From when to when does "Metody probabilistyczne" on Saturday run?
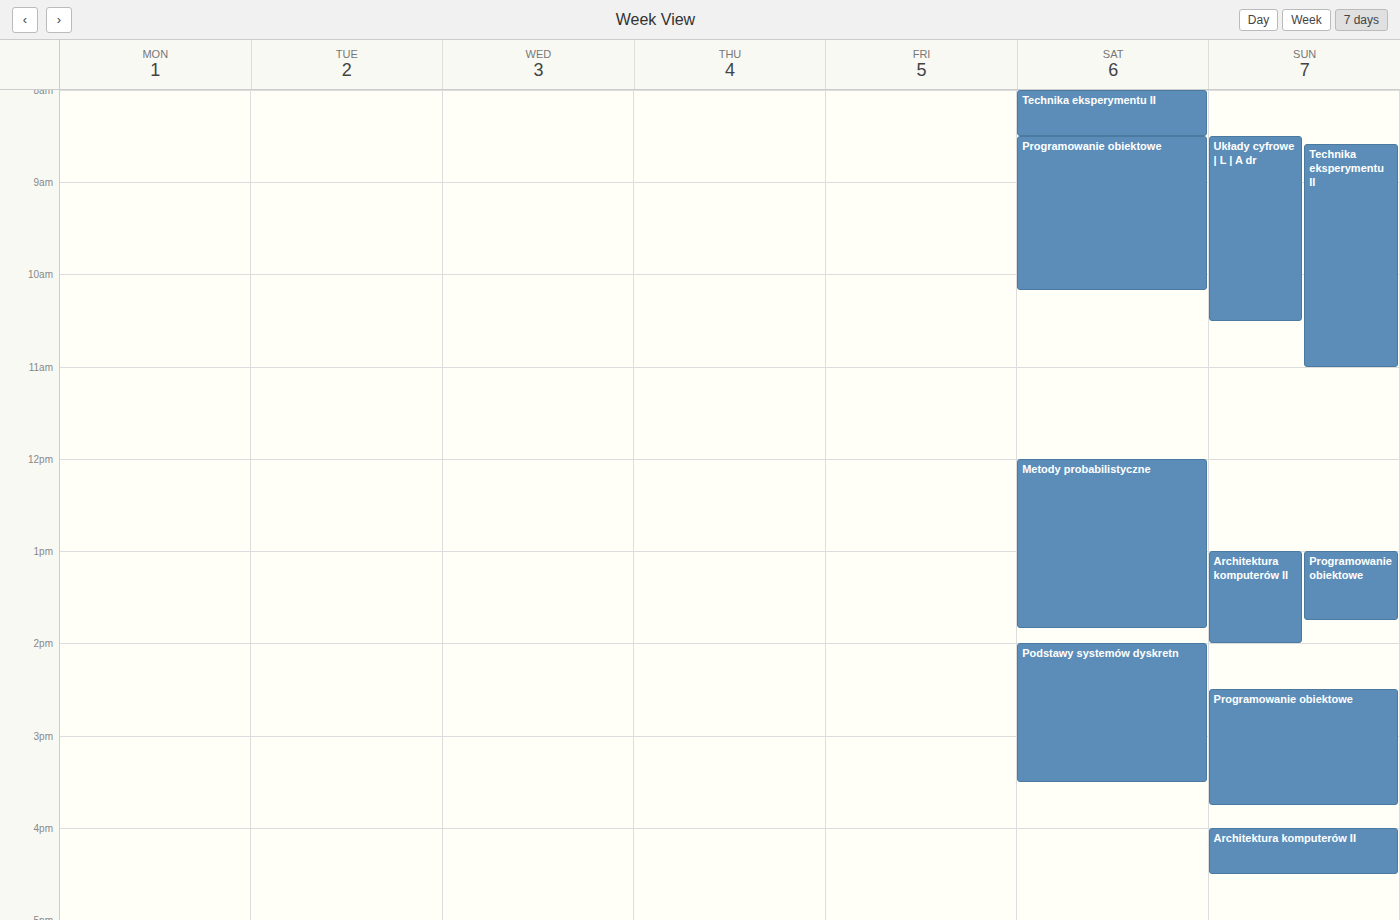
12:00 to 13:50